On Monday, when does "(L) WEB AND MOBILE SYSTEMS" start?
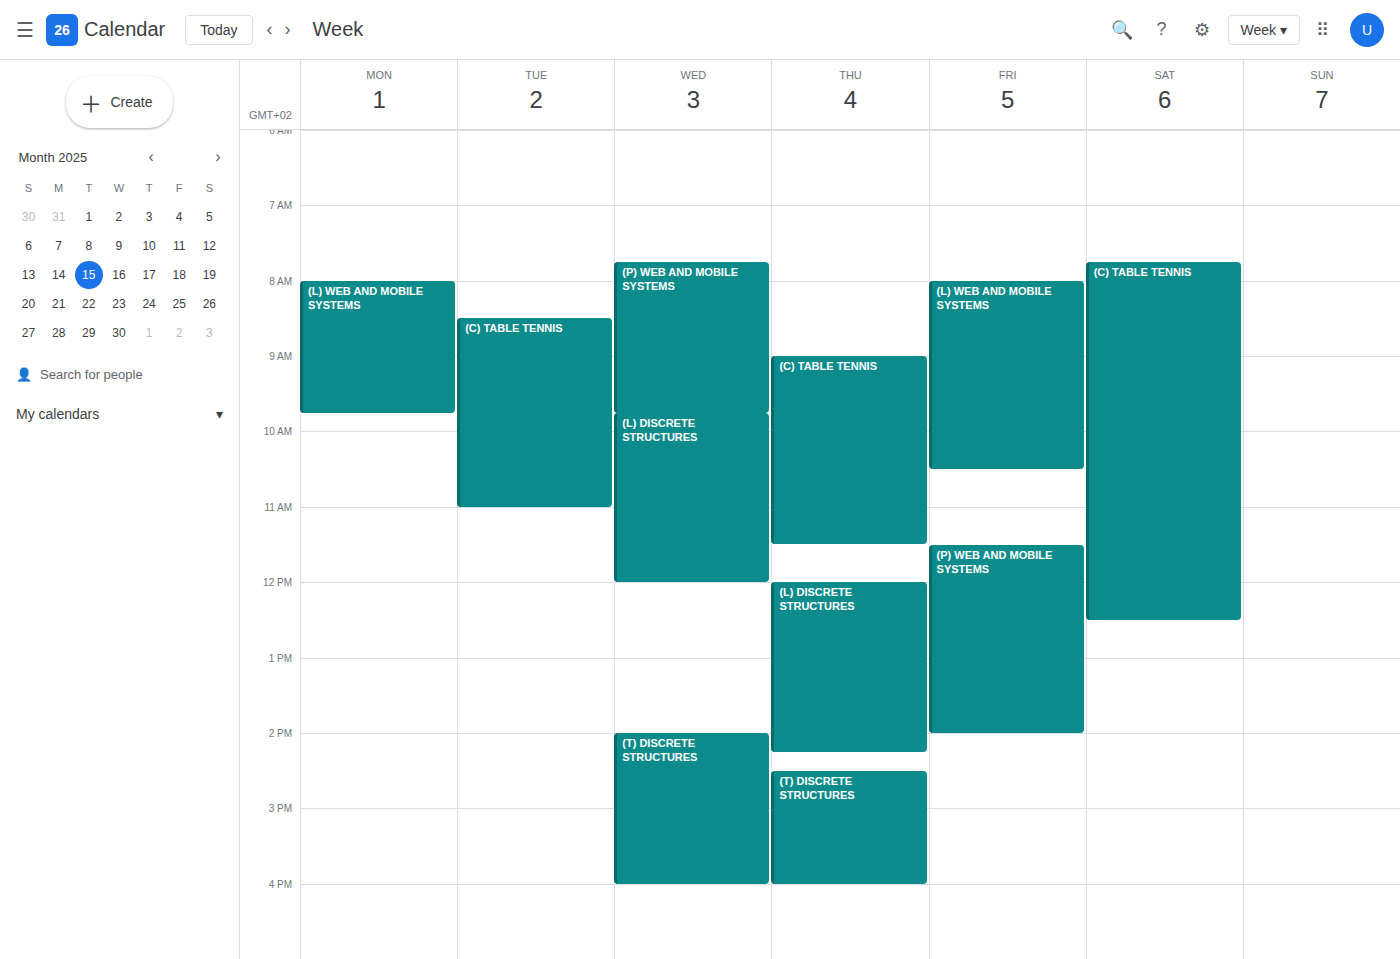
8:00 AM